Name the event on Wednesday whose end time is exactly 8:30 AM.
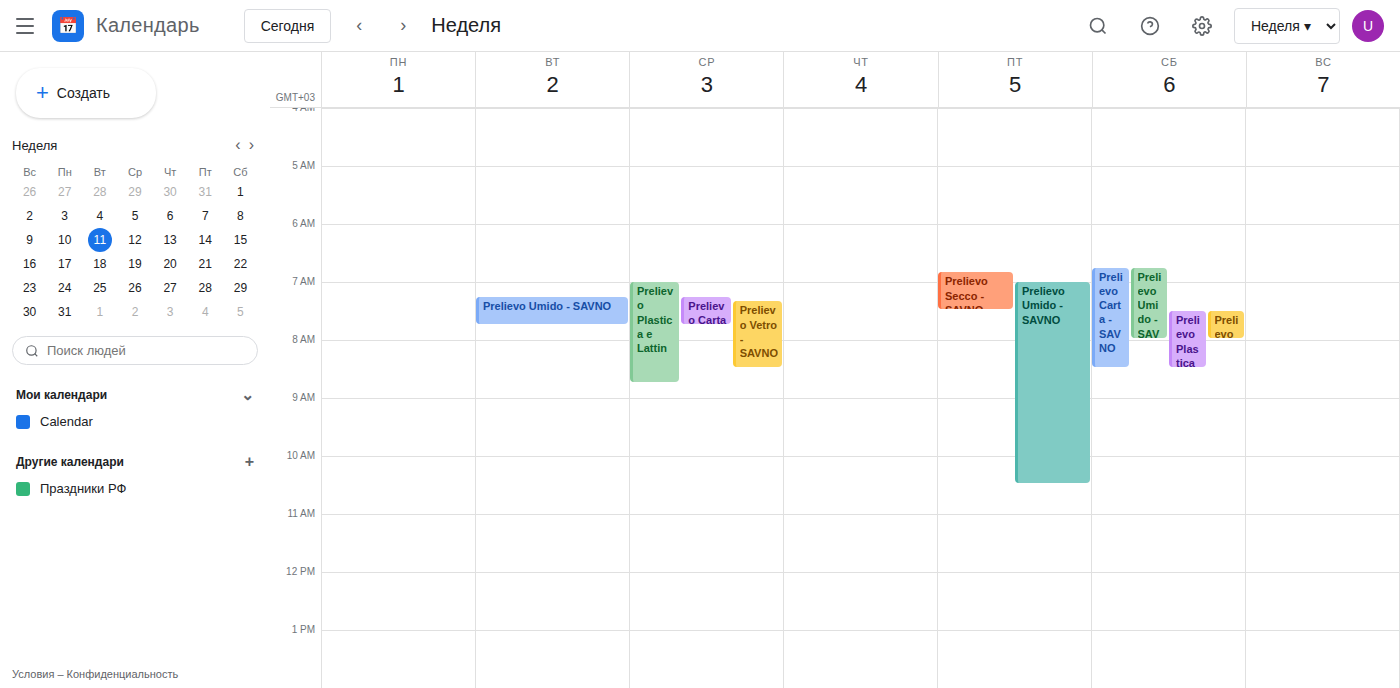
"Prelievo Vetro - SAVNO"